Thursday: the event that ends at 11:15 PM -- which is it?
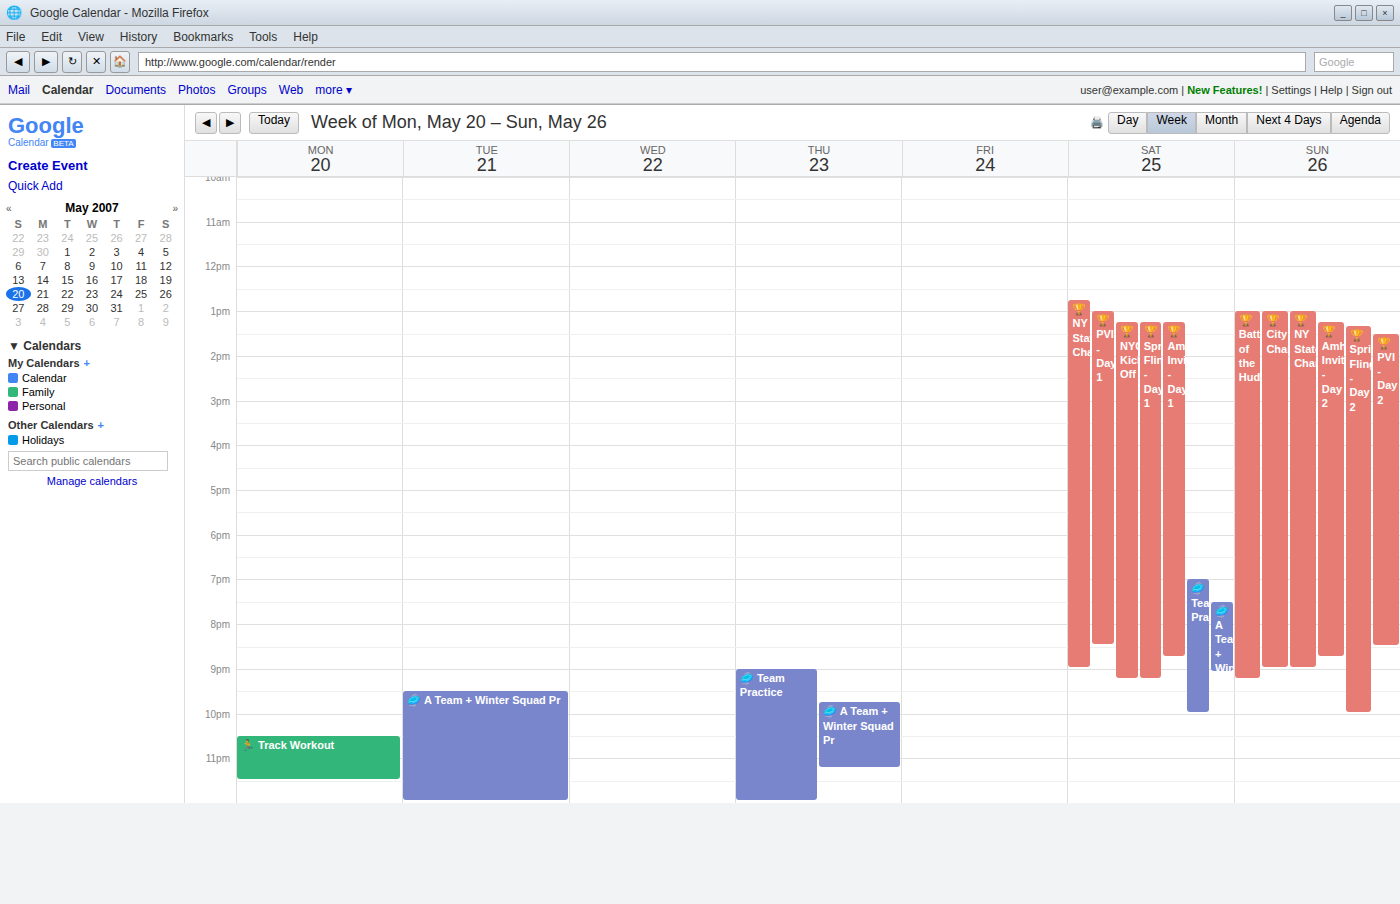
"🥏 A Team + Winter Squad Pr"